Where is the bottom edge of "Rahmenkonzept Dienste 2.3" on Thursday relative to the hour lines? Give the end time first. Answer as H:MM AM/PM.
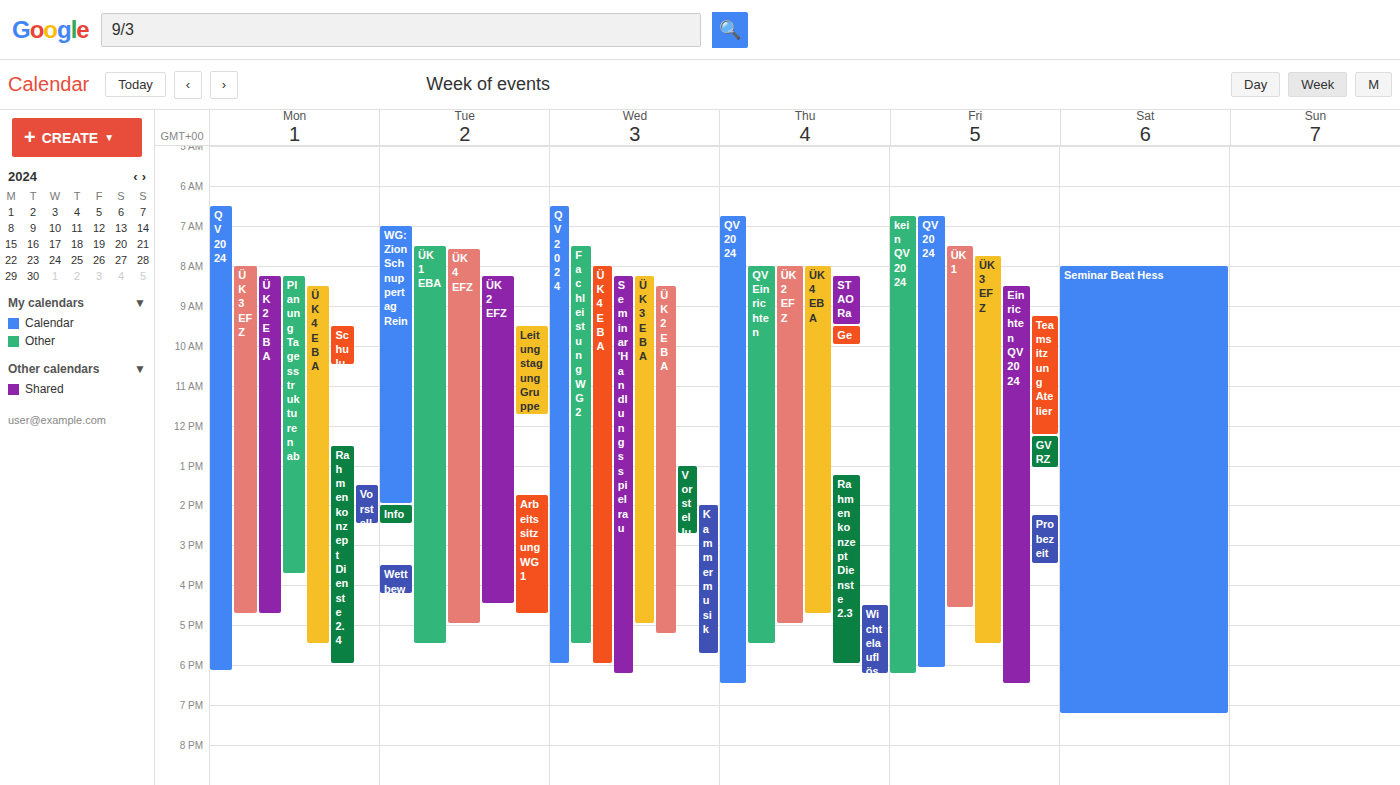
6:00 PM -- exactly on the 6 PM line.